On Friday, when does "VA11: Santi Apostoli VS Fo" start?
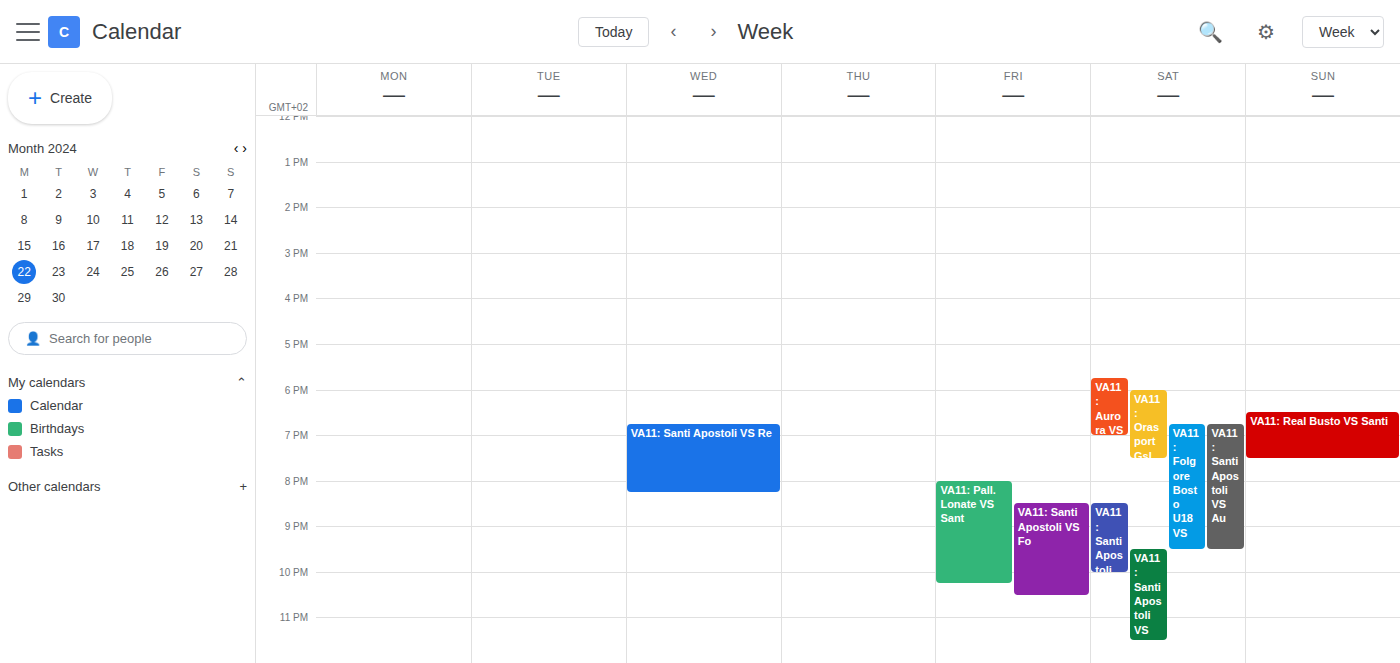
8:30 PM